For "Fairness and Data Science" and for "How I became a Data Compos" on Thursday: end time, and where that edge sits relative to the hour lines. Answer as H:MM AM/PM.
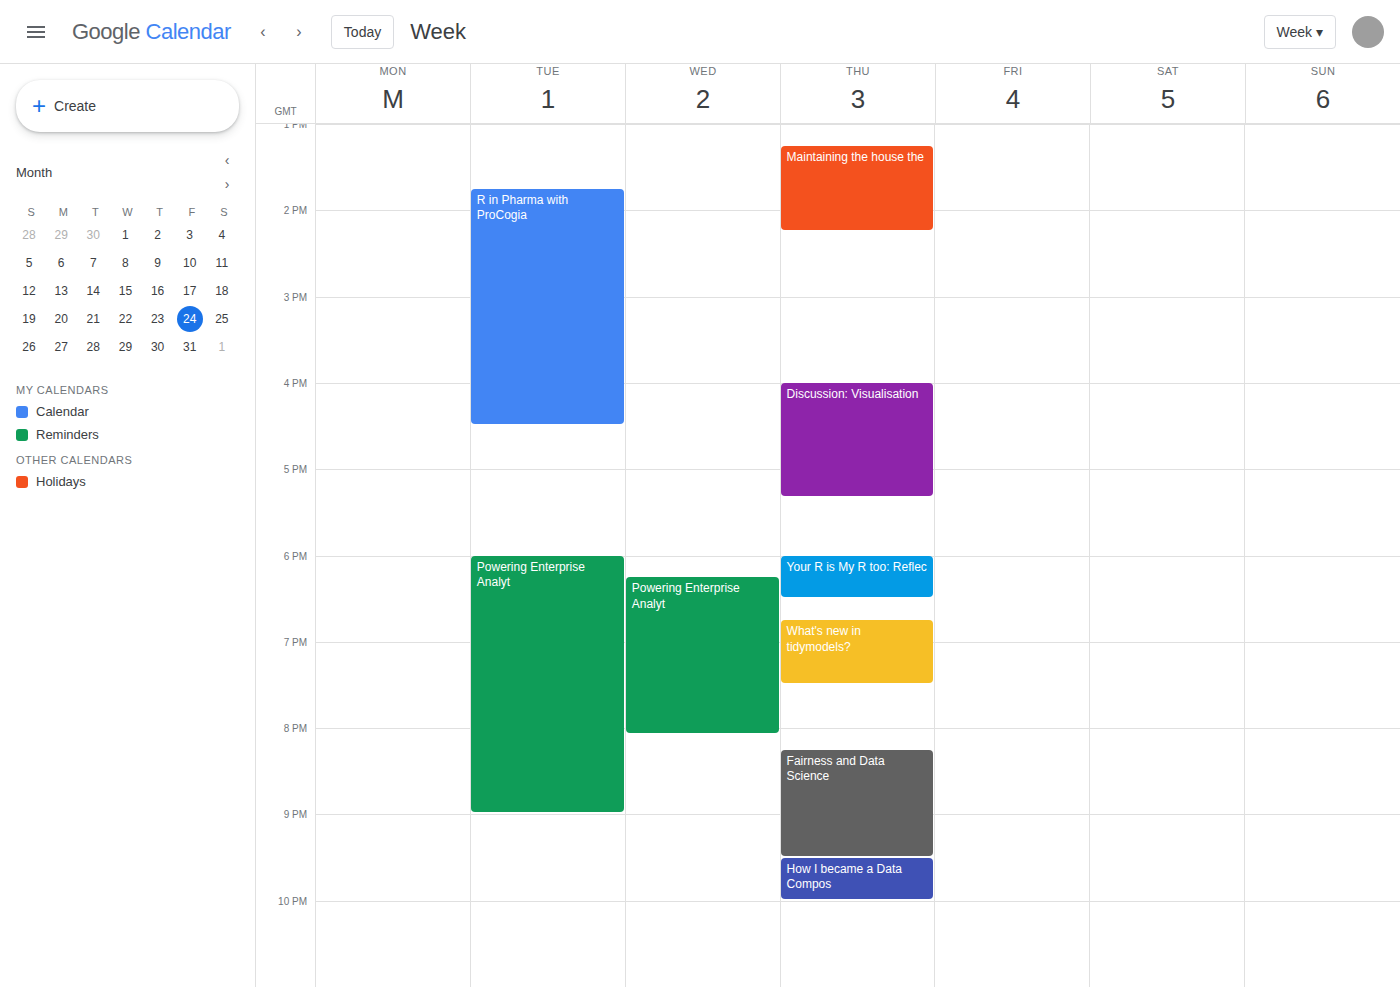
"Fairness and Data Science": 9:30 PM, halfway between the 9 PM and 10 PM lines. "How I became a Data Compos": 10:00 PM, exactly on the 10 PM line.